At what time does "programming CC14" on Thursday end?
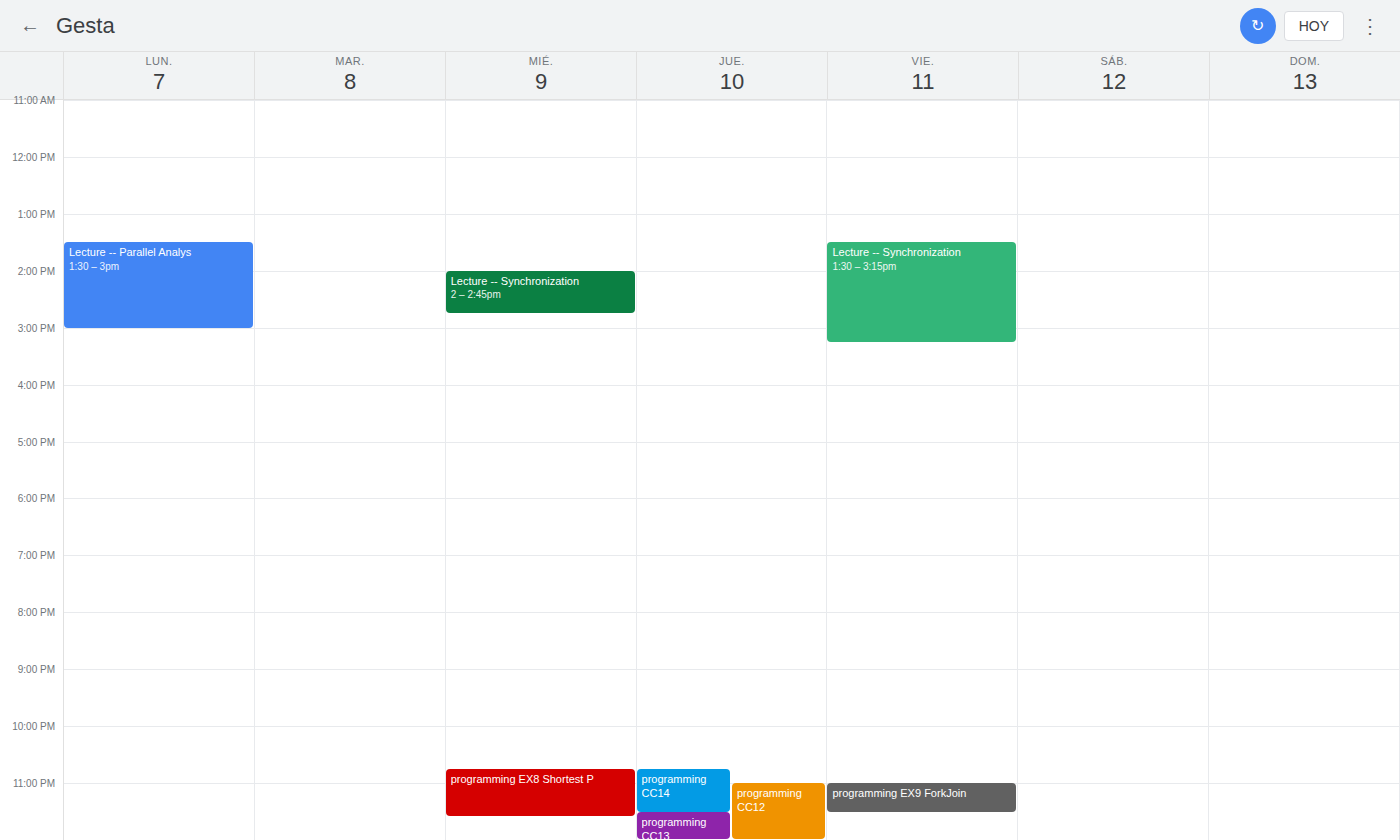
11:30 PM